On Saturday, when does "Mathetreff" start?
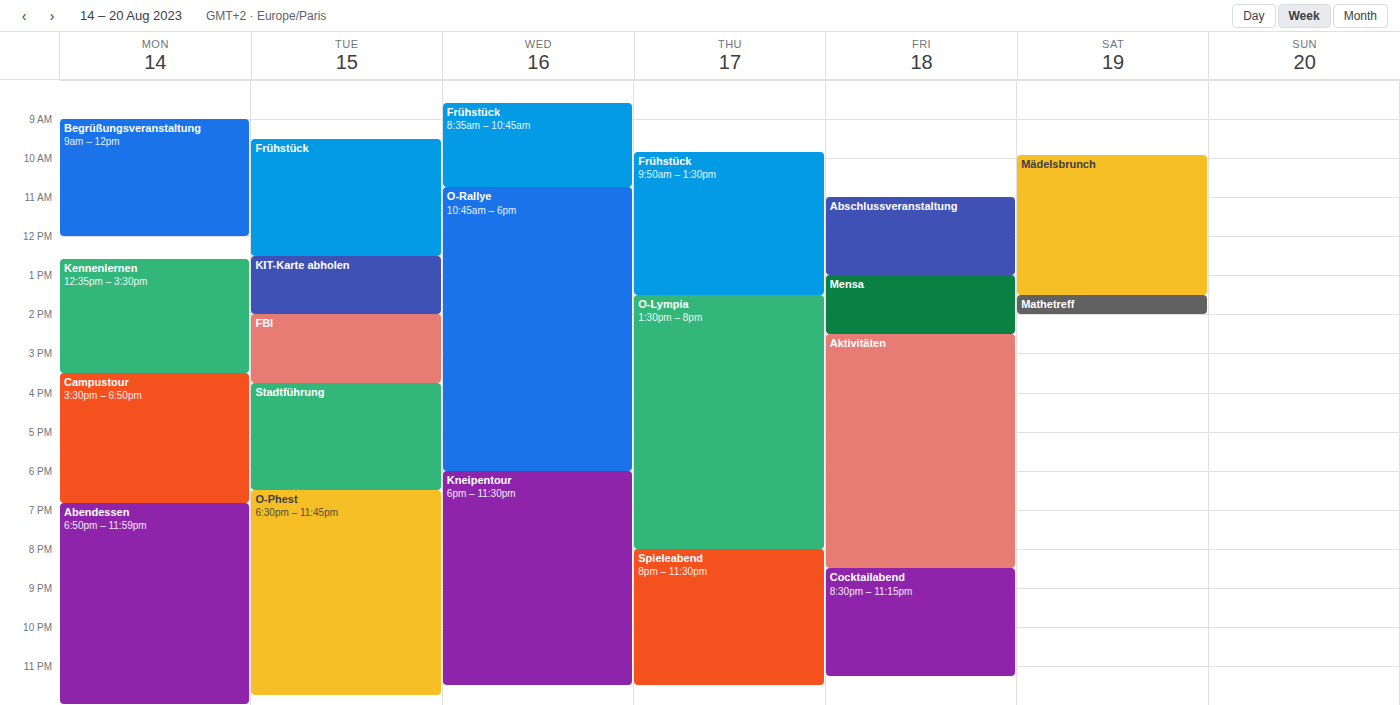
1:30 PM